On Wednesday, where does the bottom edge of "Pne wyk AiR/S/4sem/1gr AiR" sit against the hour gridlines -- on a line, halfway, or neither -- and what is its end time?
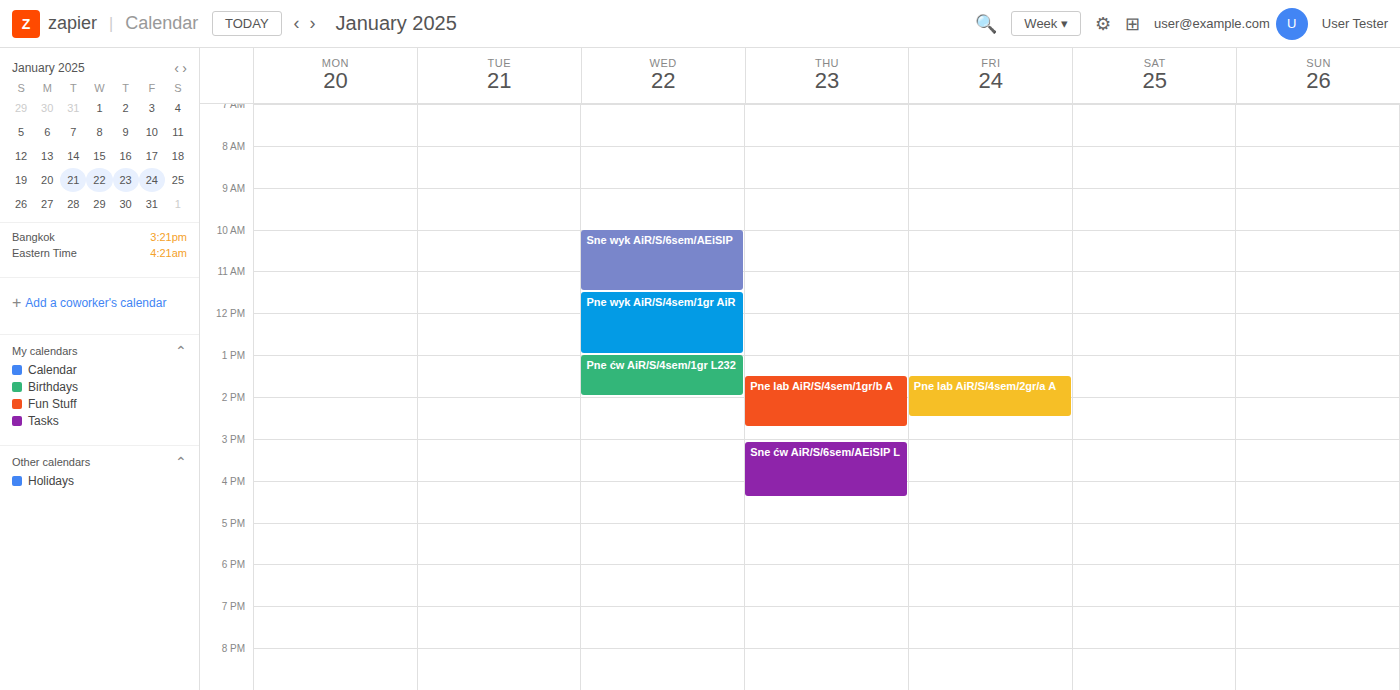
1:00 PM -- exactly on the 1 PM line.